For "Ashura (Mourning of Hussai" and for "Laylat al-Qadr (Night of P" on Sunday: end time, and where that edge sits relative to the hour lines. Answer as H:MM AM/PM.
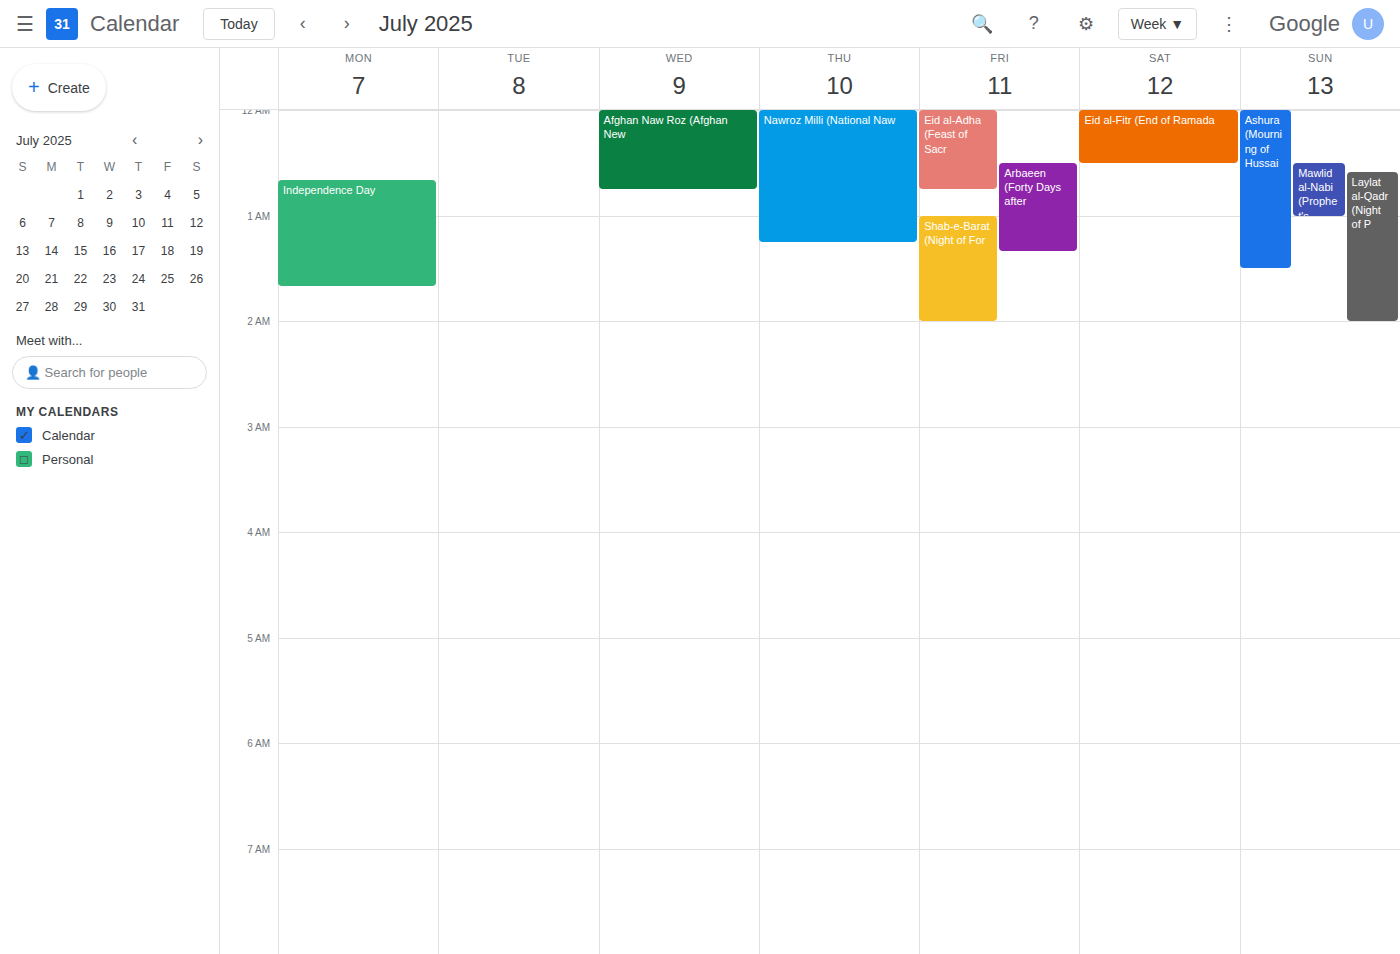
"Ashura (Mourning of Hussai": 1:30 AM, halfway between the 1 AM and 2 AM lines. "Laylat al-Qadr (Night of P": 2:00 AM, exactly on the 2 AM line.